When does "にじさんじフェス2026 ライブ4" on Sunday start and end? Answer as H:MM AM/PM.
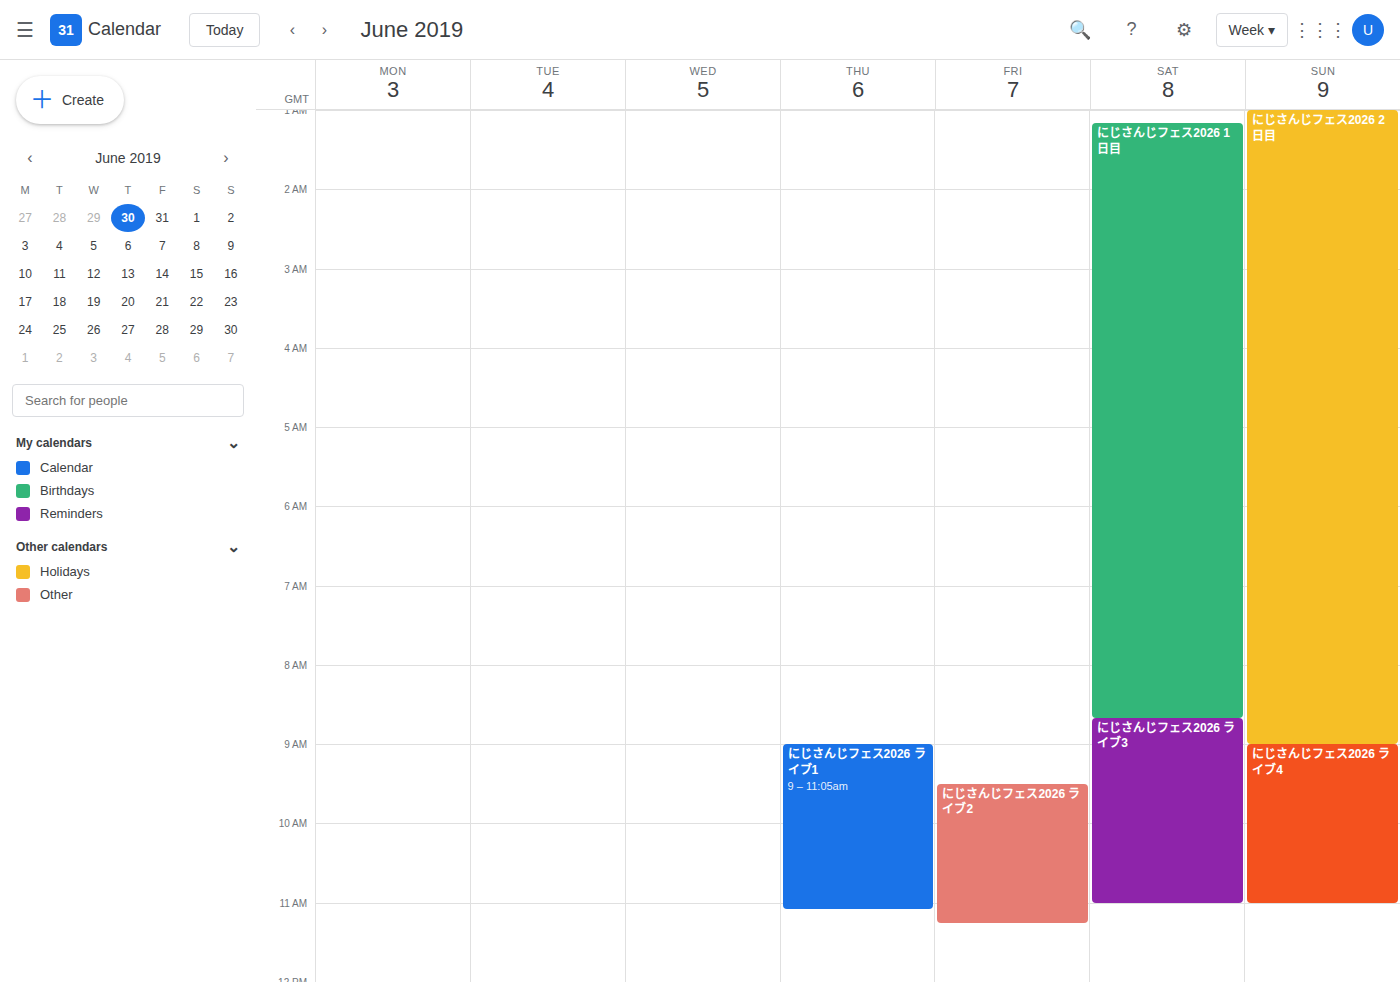
9:00 AM to 11:00 AM